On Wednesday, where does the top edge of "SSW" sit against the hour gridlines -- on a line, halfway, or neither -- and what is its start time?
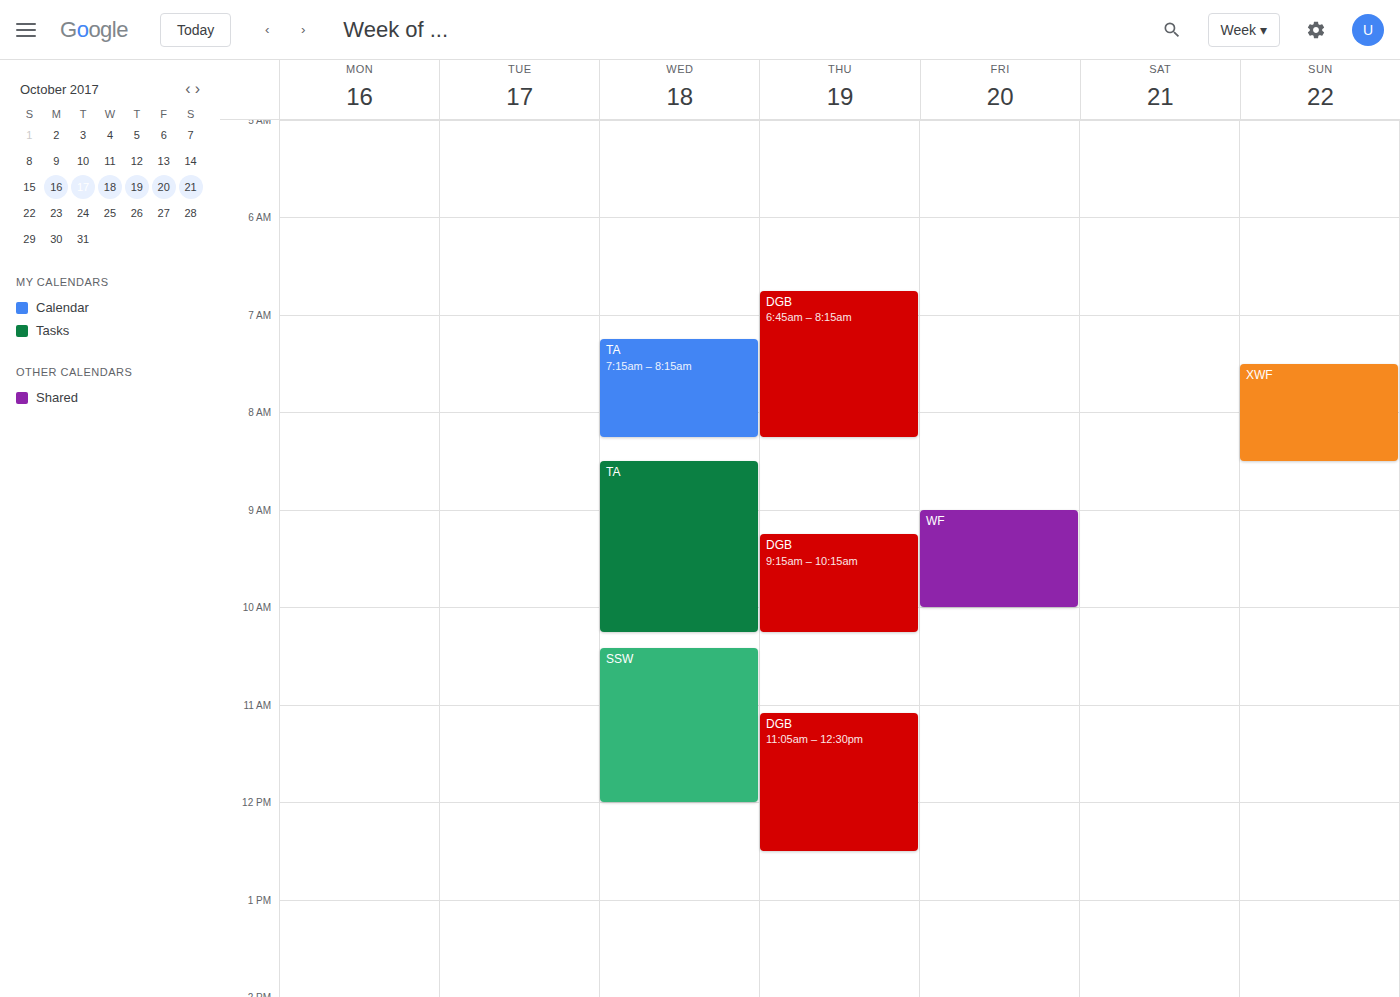
10:25 AM -- neither: 25 minutes below the 10 AM line and 35 minutes above the 11 AM line.